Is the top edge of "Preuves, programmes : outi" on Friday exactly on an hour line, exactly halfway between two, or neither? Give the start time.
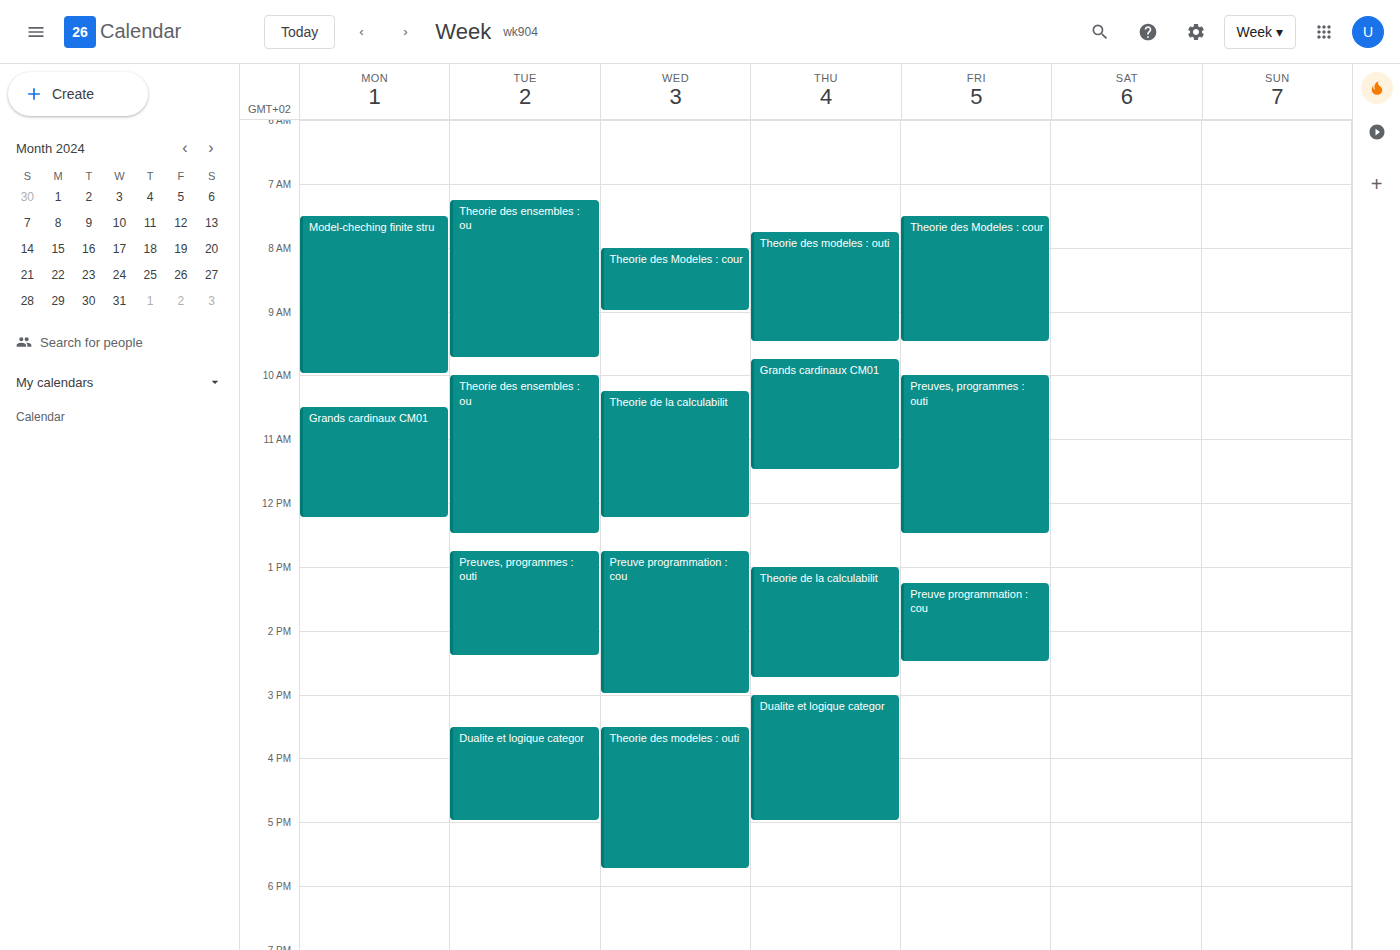
10:00 AM -- exactly on the 10 AM line.